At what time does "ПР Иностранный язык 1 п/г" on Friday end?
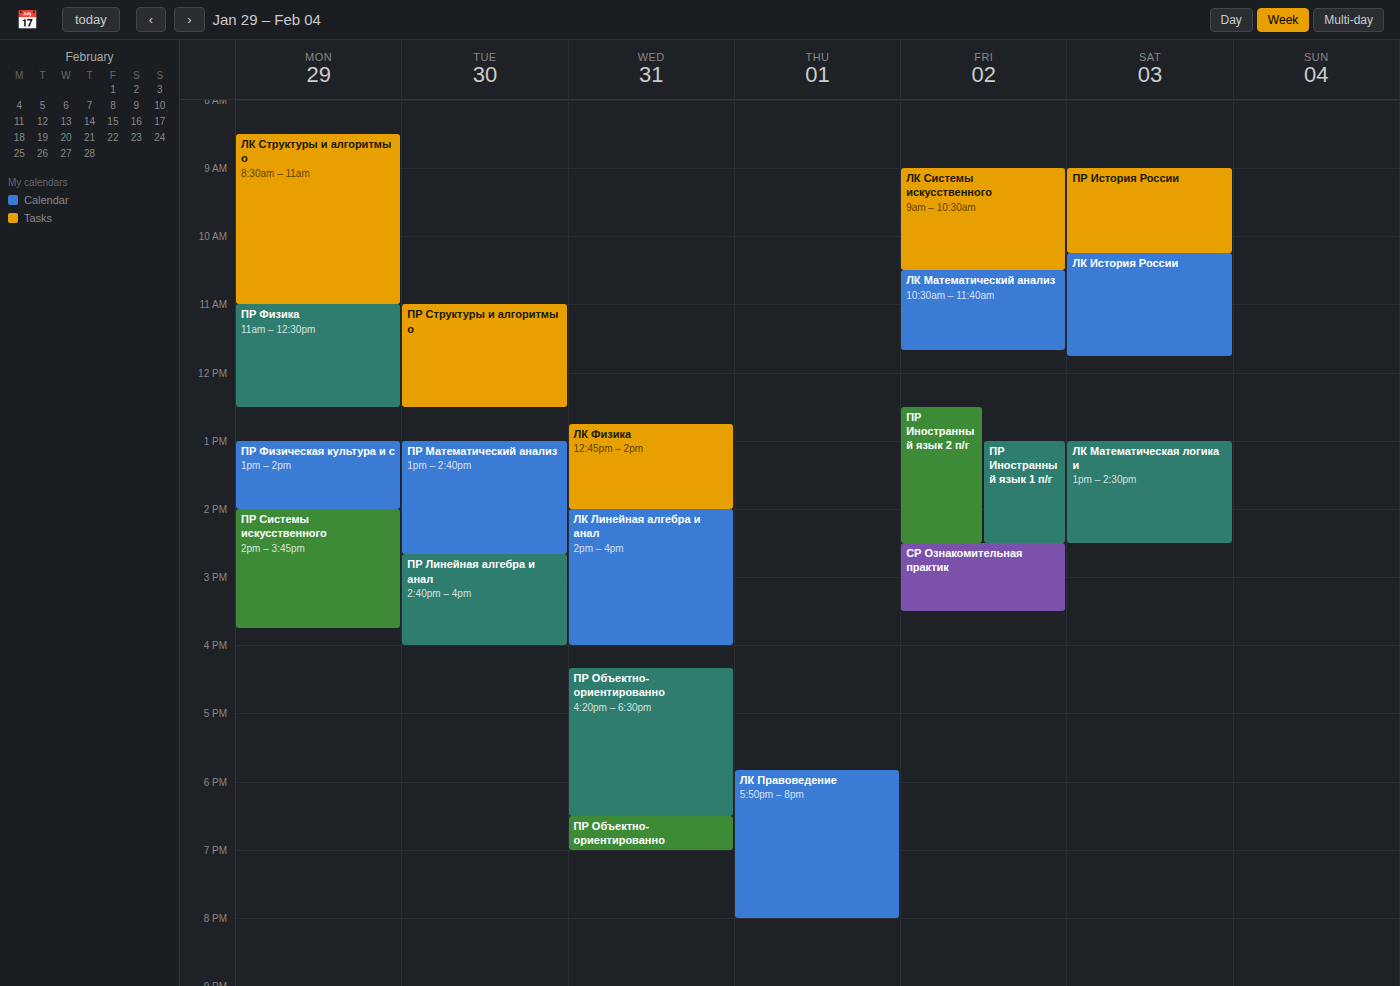
2:30 PM